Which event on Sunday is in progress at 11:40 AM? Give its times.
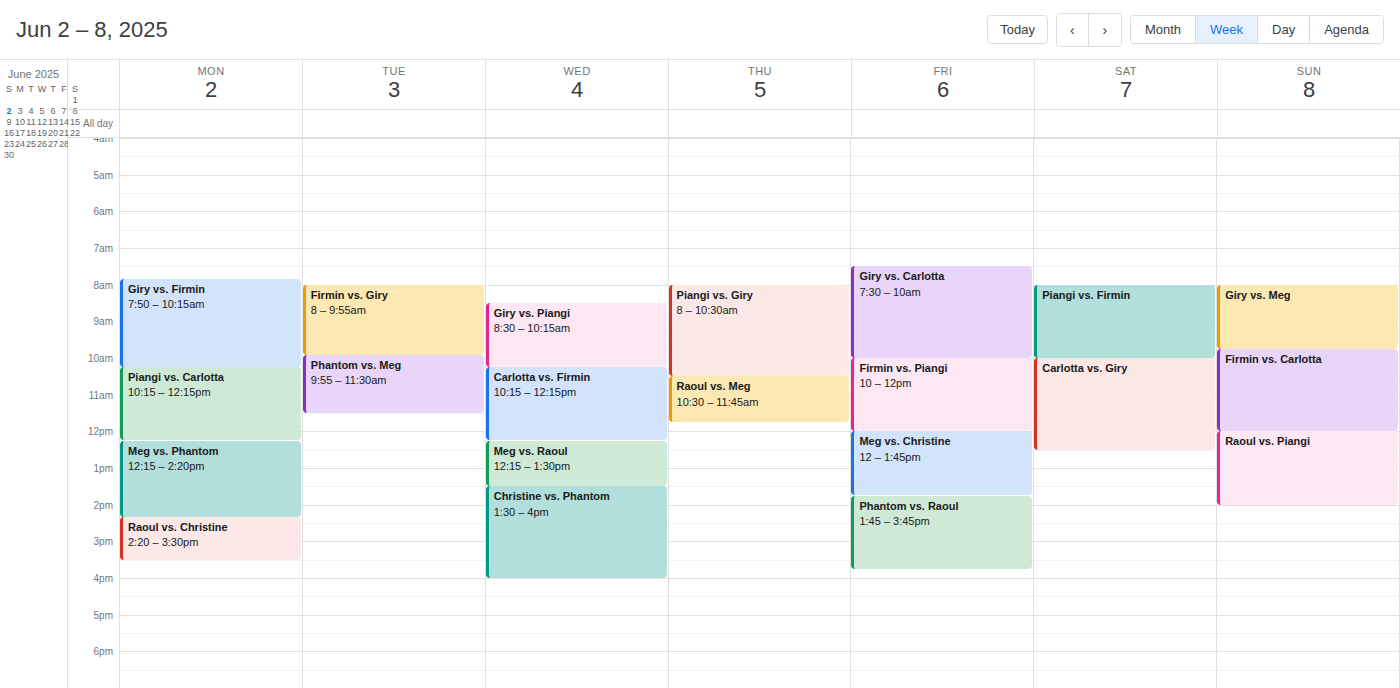
"Firmin vs. Carlotta", 9:45 AM to 12:00 PM